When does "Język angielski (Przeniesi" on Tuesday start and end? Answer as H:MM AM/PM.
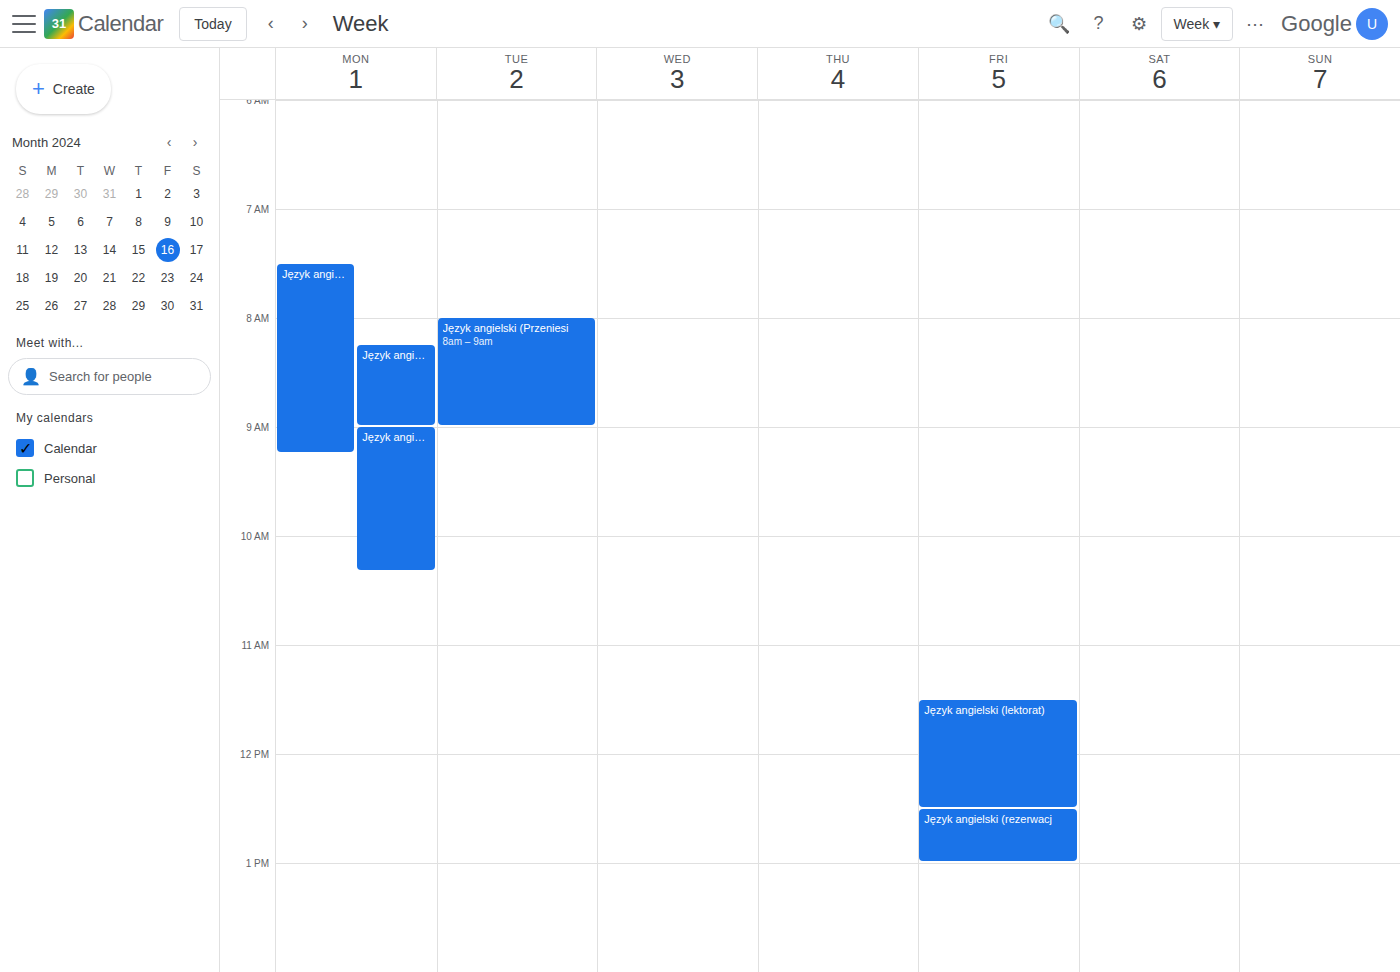
8:00 AM to 9:00 AM